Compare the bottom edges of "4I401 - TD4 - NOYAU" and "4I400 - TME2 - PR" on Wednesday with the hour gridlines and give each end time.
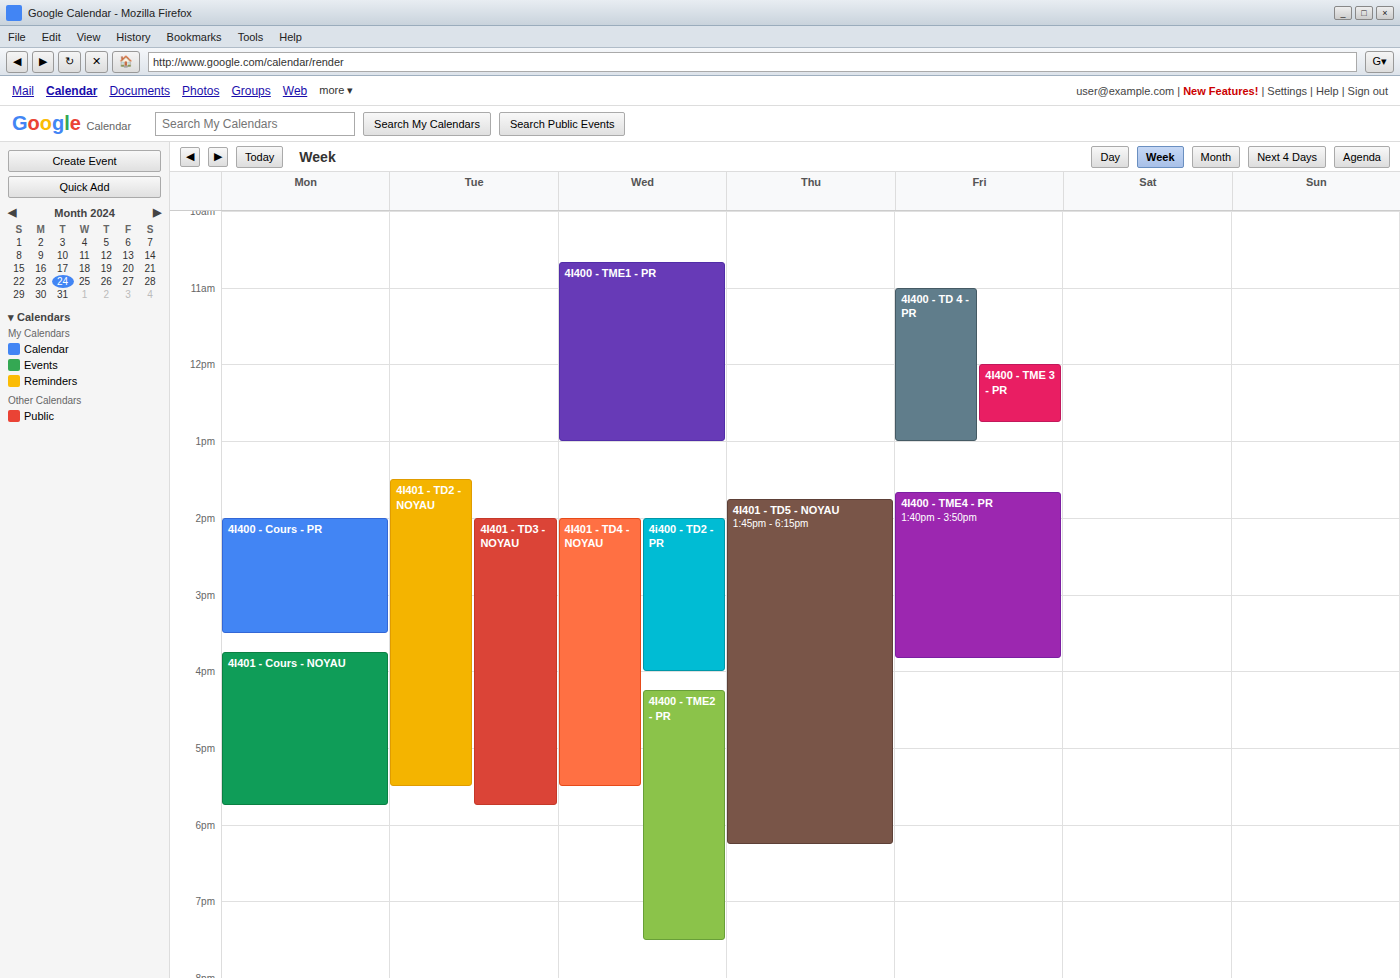
"4I401 - TD4 - NOYAU": 17:30, halfway between the 17:00 and 18:00 lines. "4I400 - TME2 - PR": 19:30, halfway between the 19:00 and 20:00 lines.